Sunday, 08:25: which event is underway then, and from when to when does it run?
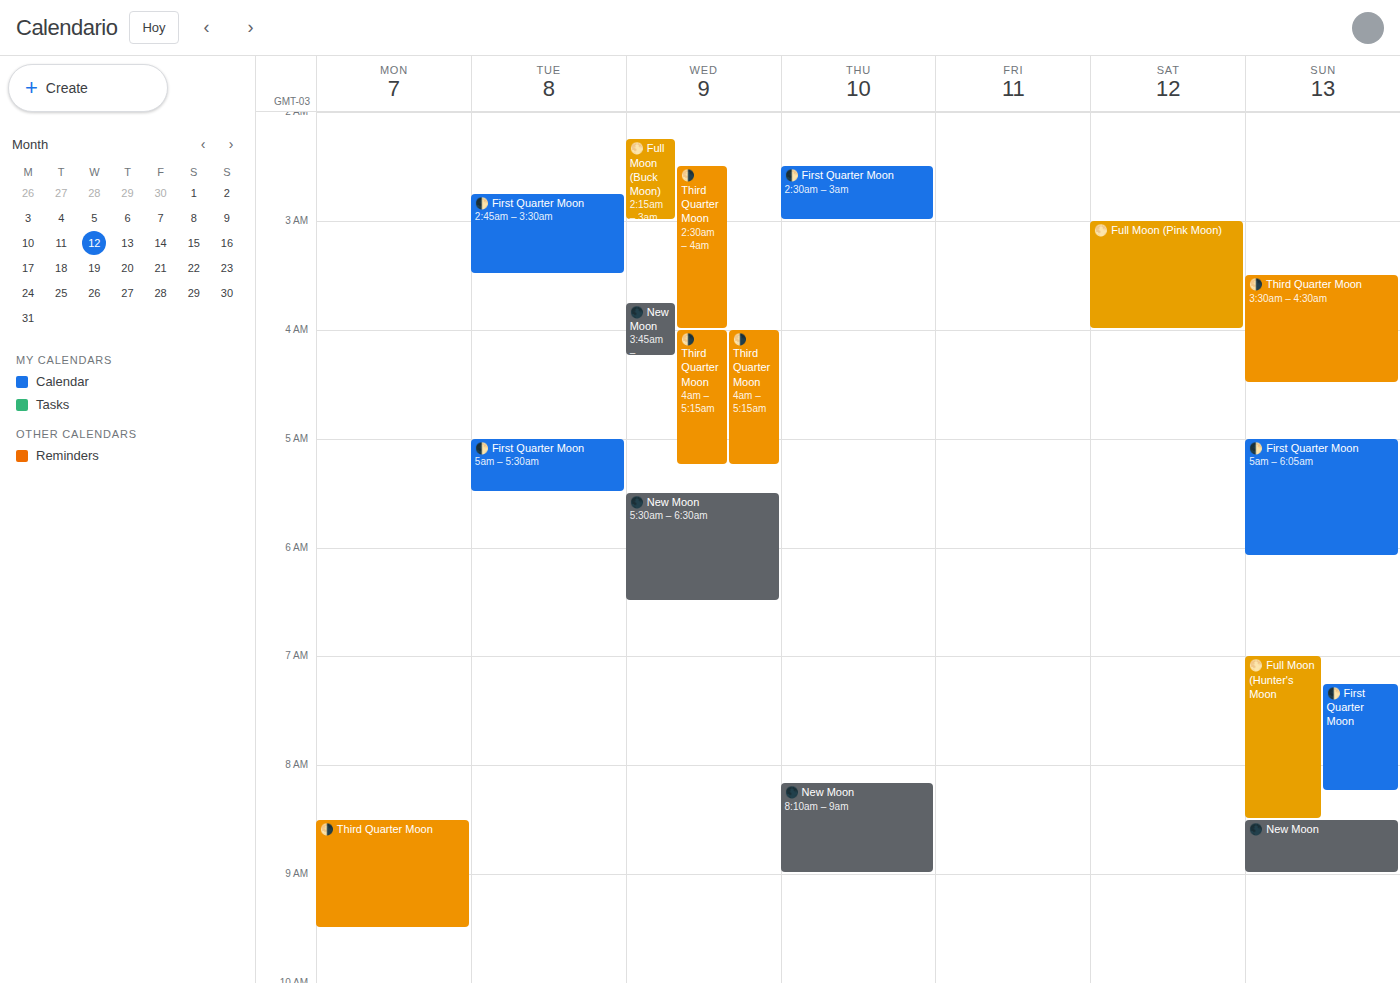
"🌕 Full Moon (Hunter's Moon", 07:00 to 08:30